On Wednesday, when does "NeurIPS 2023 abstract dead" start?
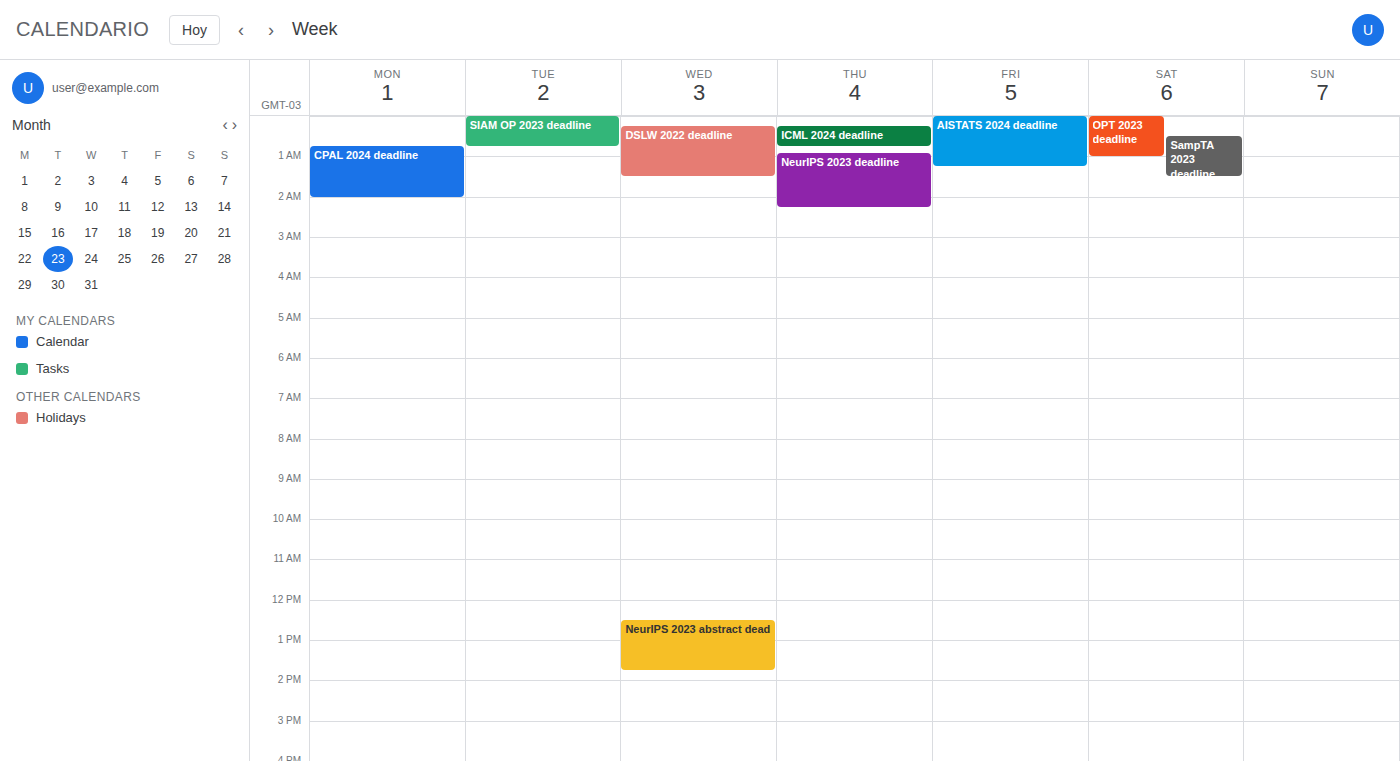
12:30 PM